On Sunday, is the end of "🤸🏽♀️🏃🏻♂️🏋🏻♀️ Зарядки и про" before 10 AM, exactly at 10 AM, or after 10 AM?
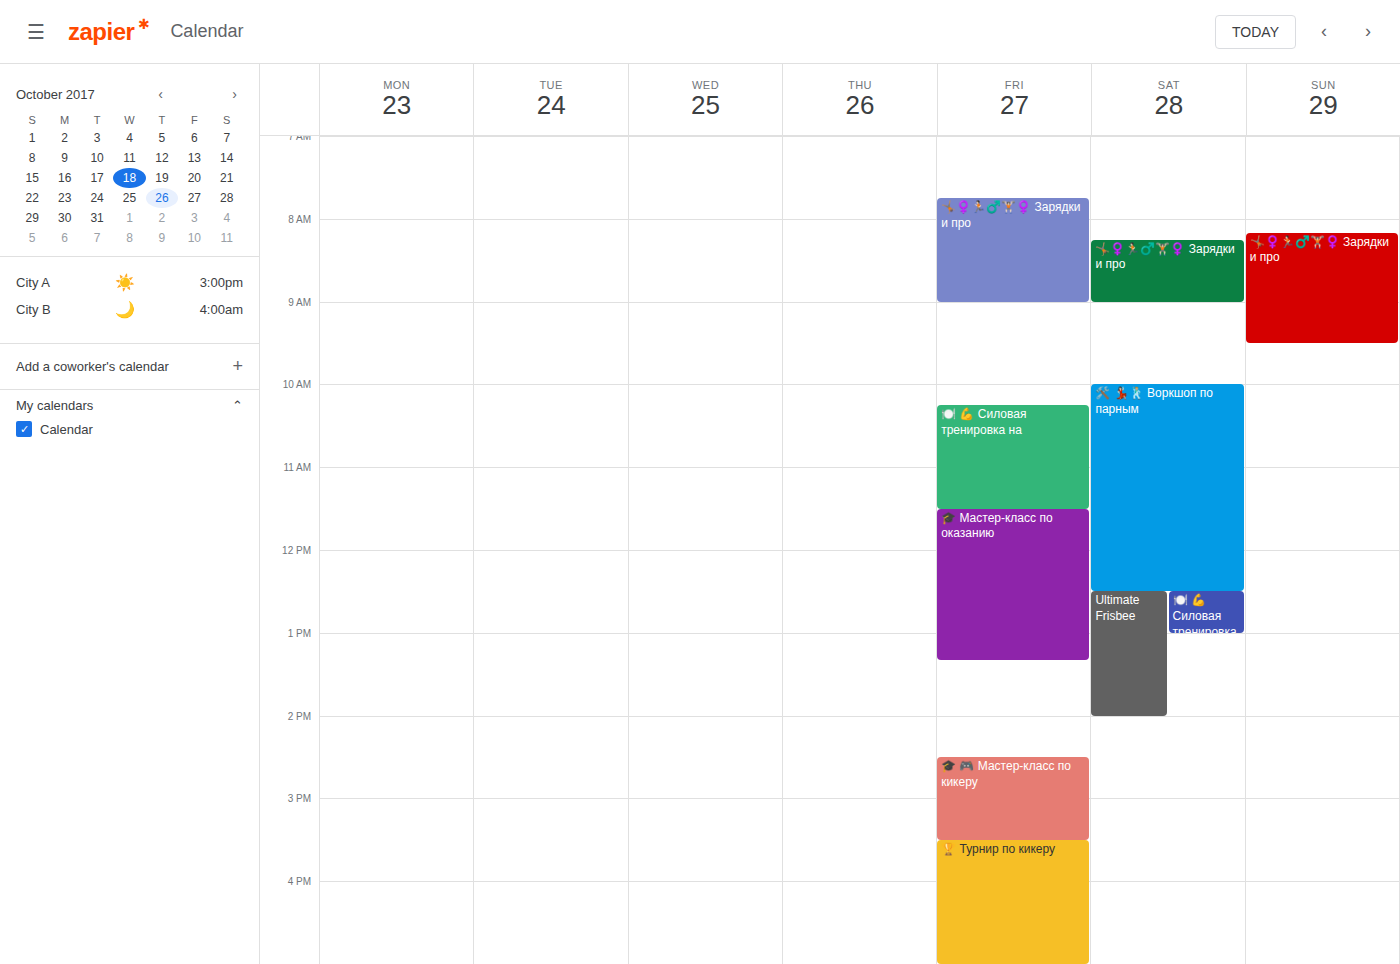
9:30 AM -- before 10 AM, 30 minutes above the 10 AM line.